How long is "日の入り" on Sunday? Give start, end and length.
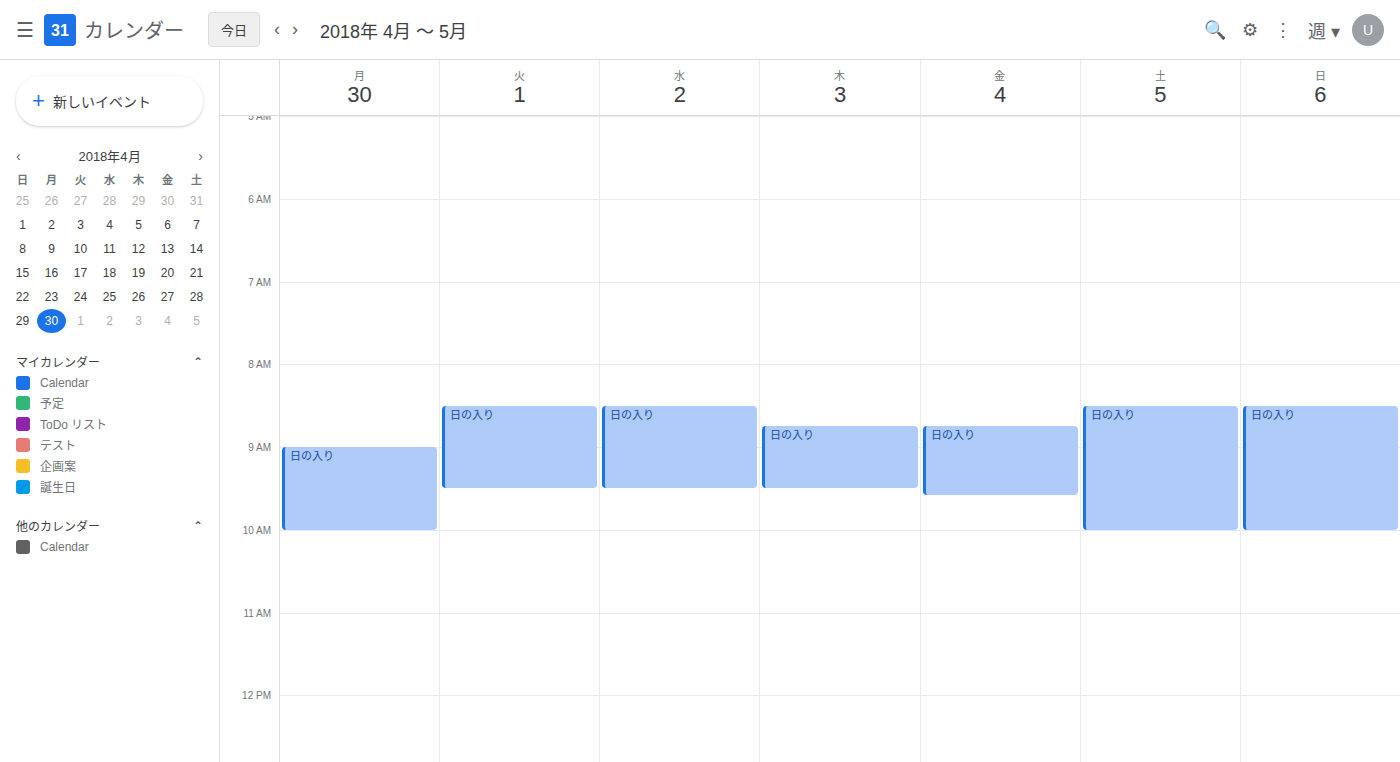
8:30 AM to 10:00 AM, 1 hour 30 minutes